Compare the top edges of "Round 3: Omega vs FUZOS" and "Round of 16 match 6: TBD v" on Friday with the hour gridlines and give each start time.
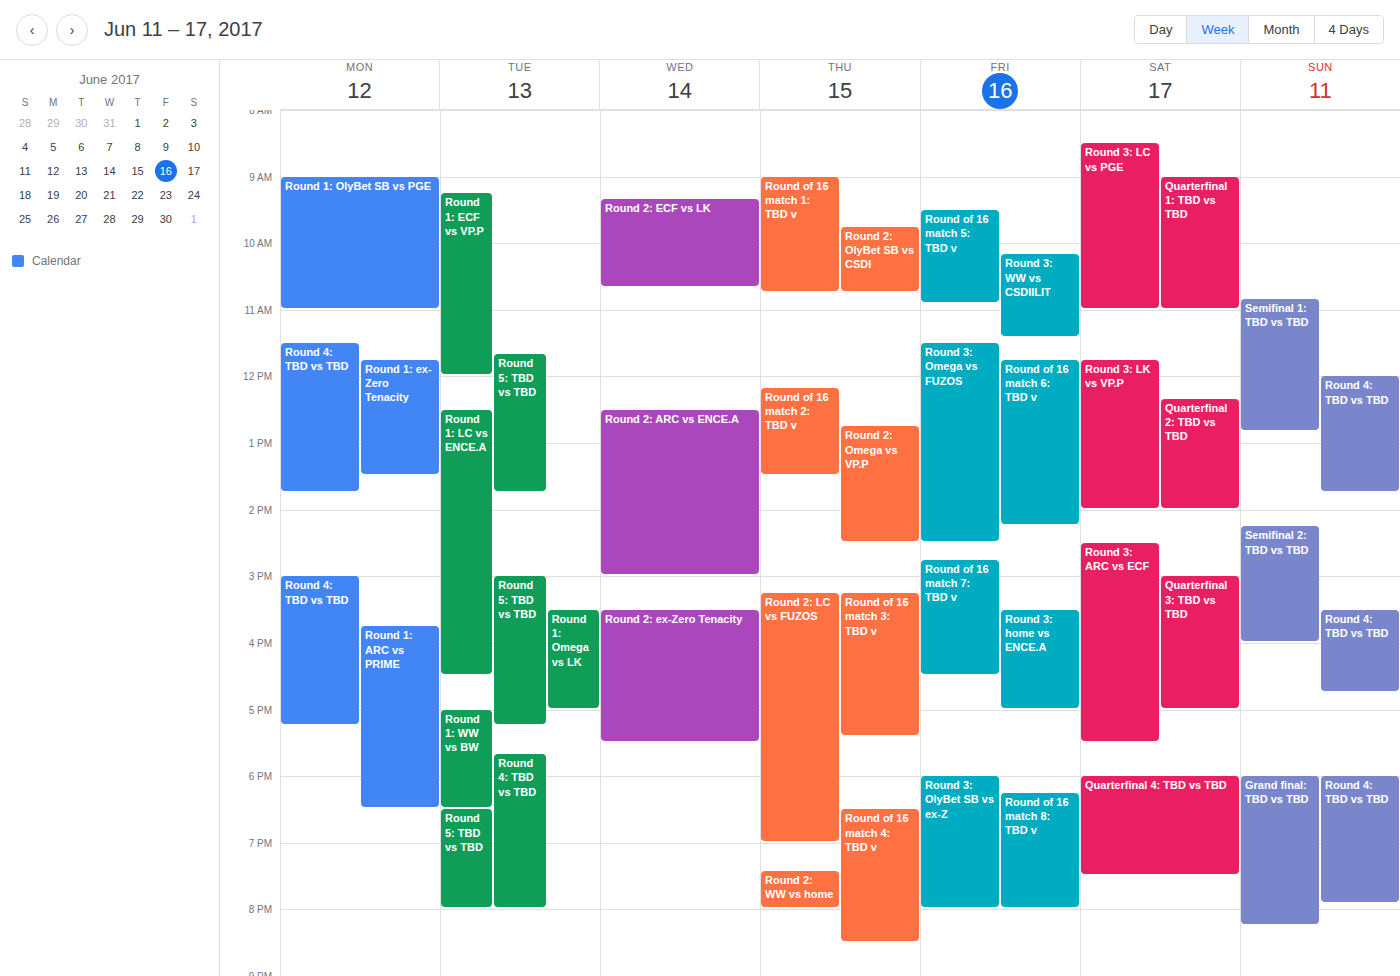
"Round 3: Omega vs FUZOS": 11:30 AM, halfway between the 11 AM and 12 PM lines. "Round of 16 match 6: TBD v": 11:45 AM, neither: three quarters of the way from the 11 AM line to the 12 PM line.